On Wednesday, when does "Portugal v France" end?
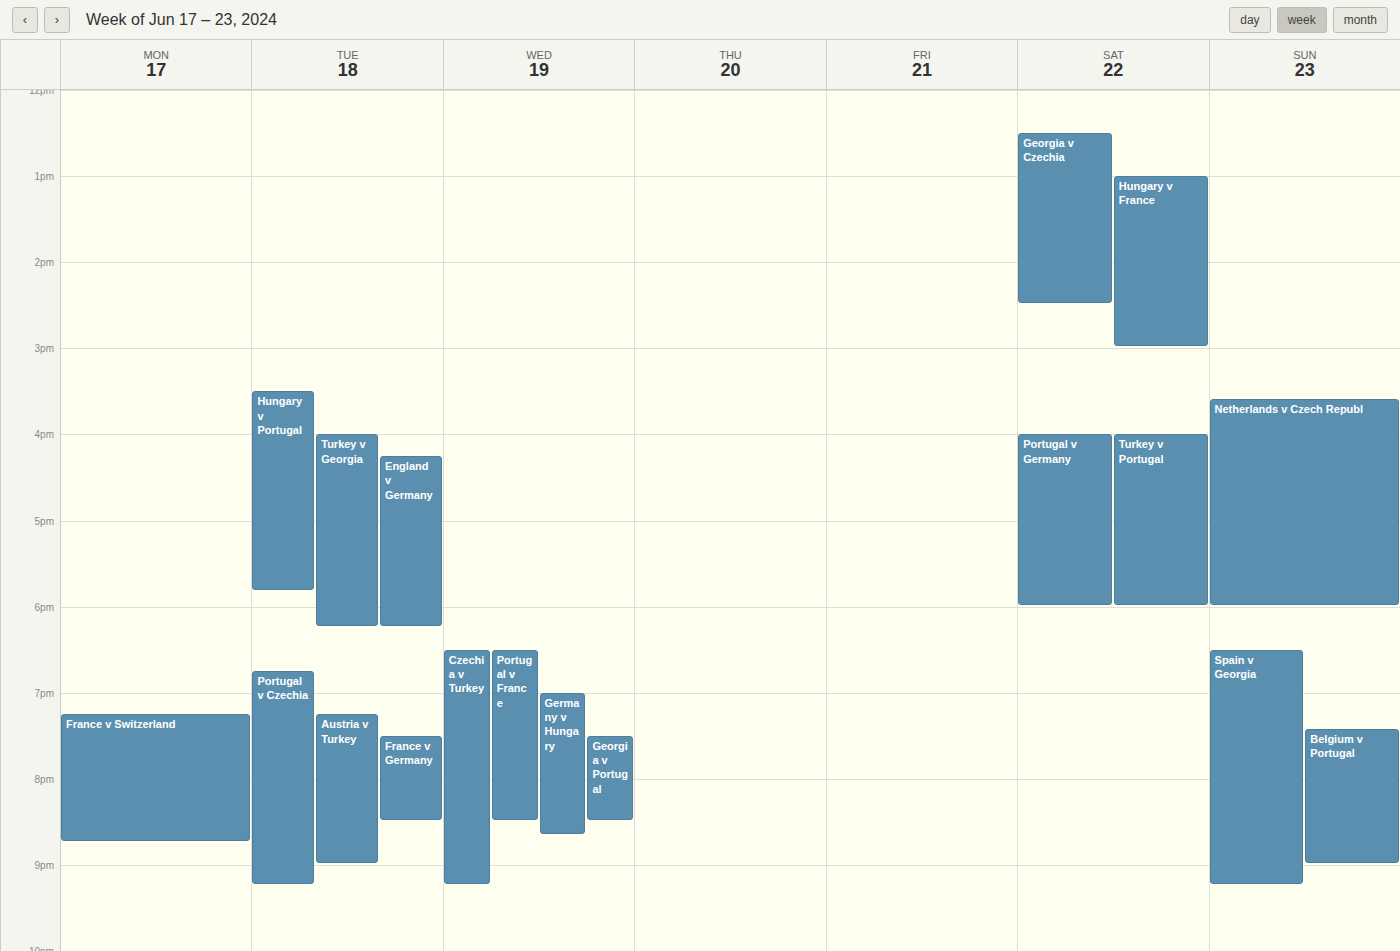
8:30 PM